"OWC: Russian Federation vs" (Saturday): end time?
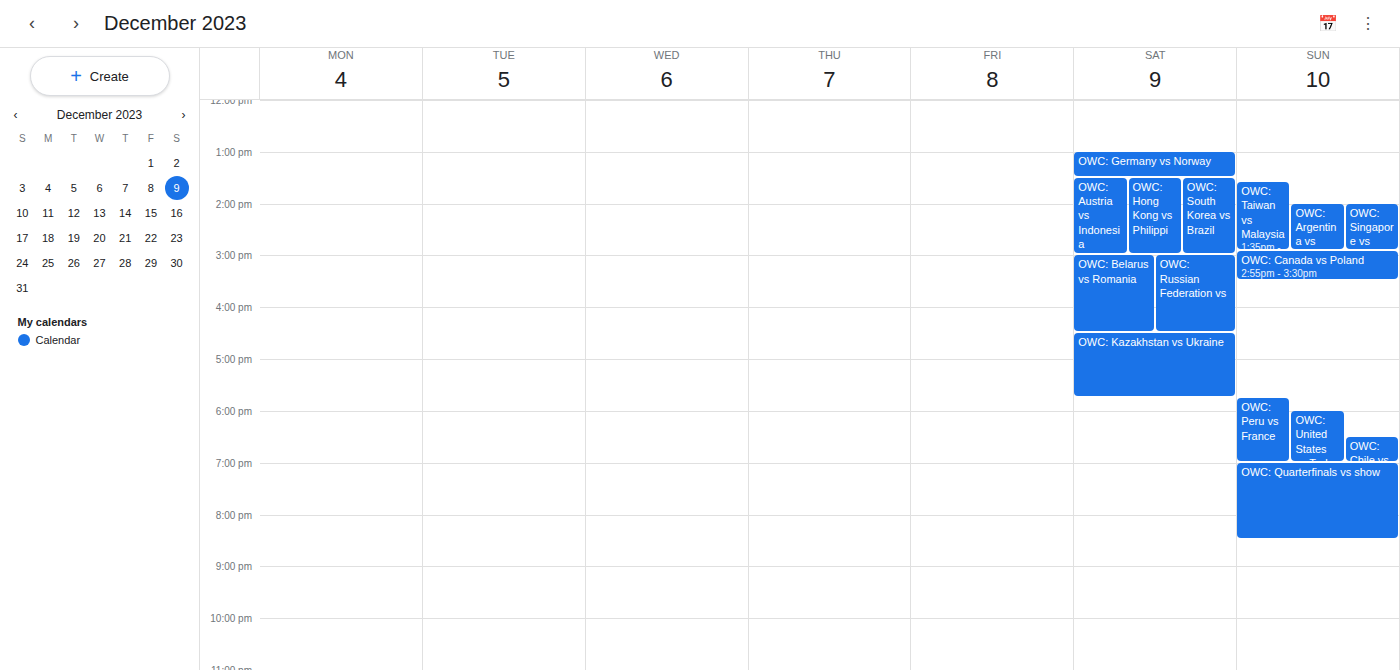
4:30 PM